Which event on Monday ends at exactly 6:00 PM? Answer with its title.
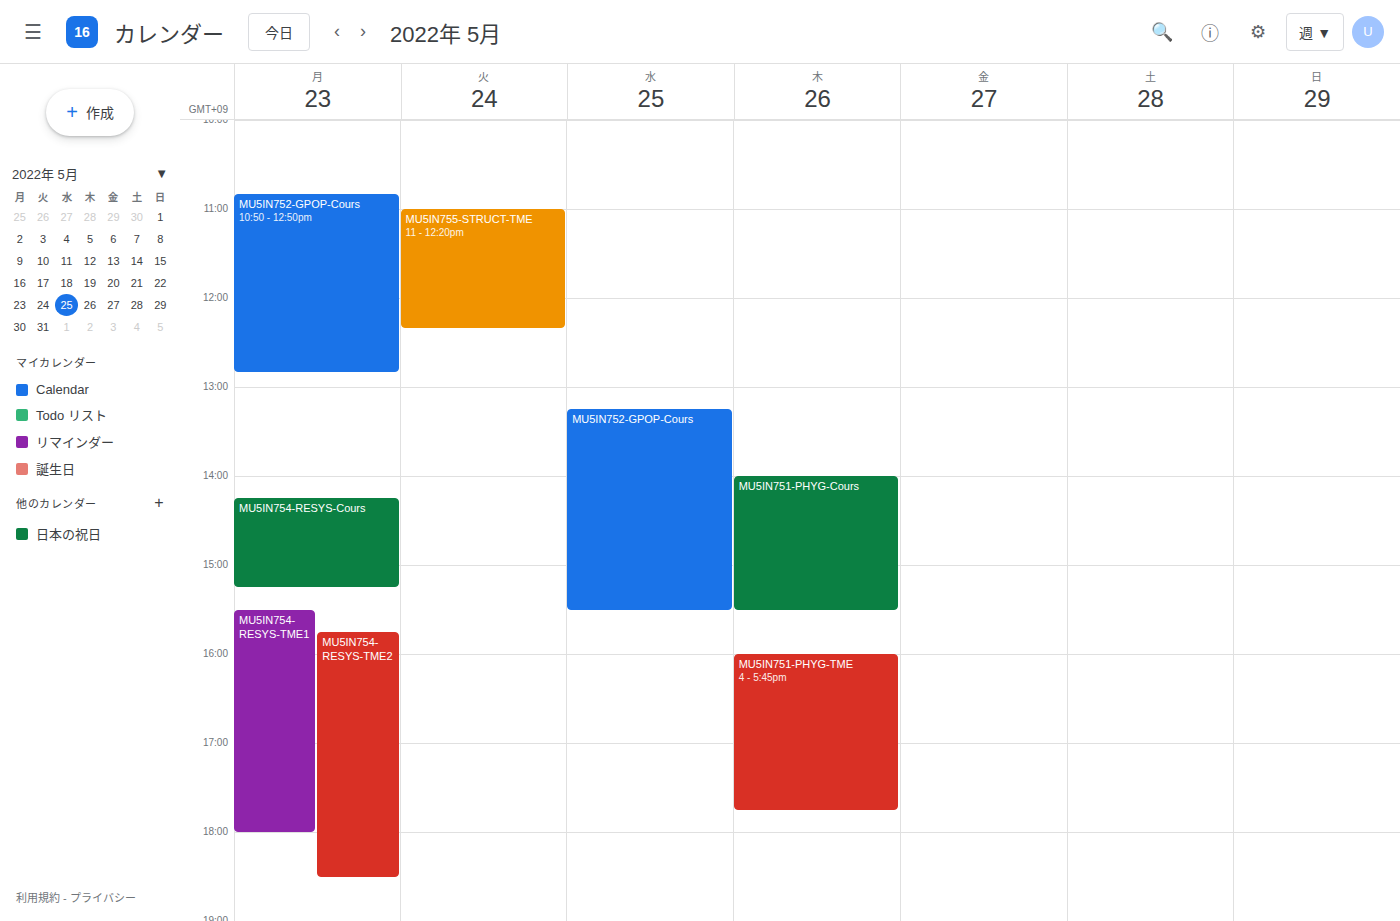
"MU5IN754-RESYS-TME1"